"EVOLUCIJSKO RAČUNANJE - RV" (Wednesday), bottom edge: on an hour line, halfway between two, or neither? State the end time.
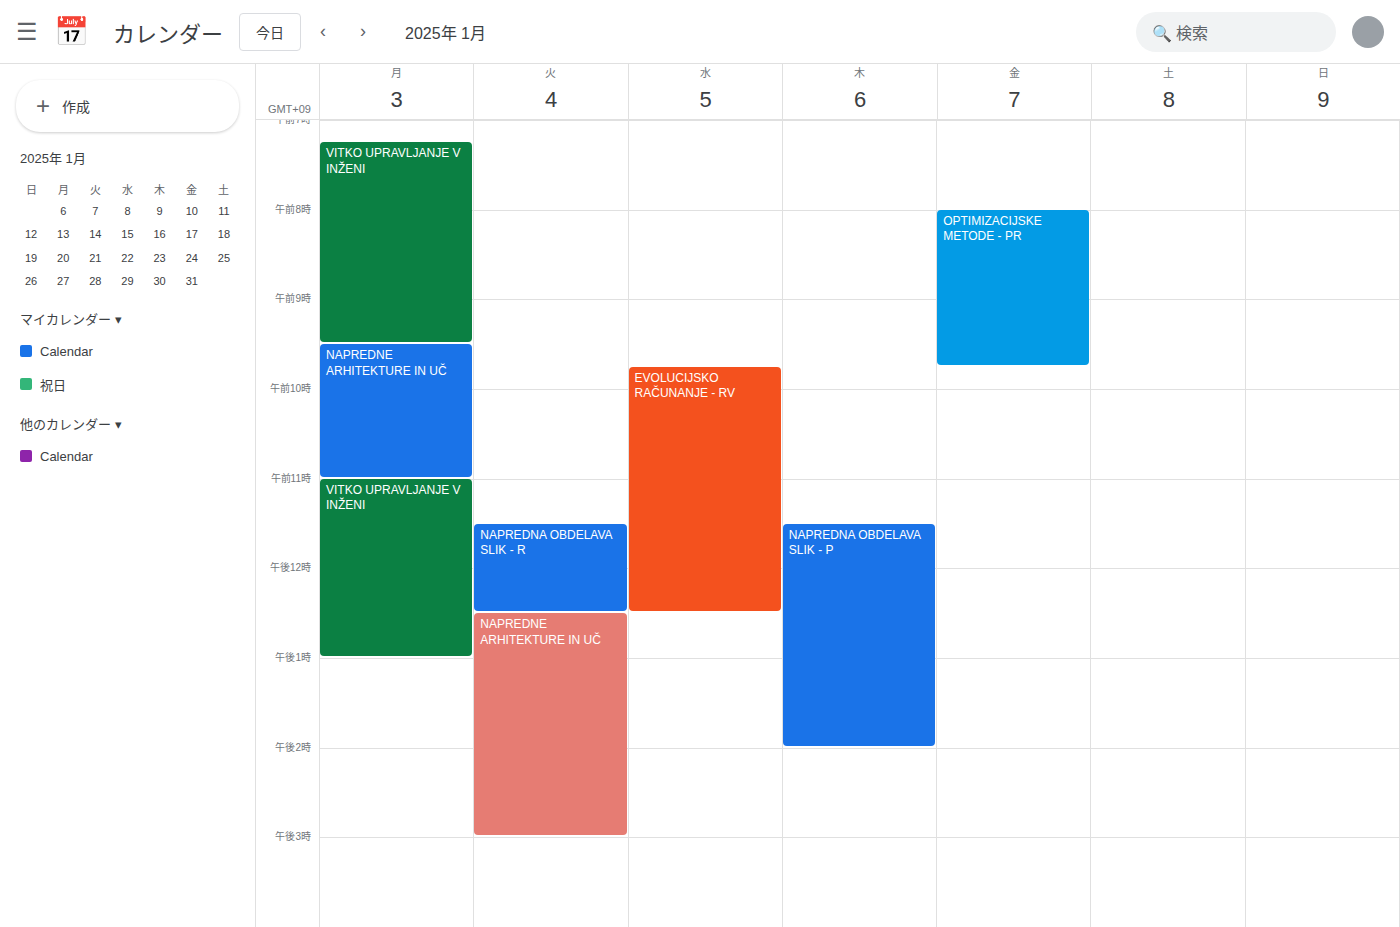
12:30 PM -- halfway between the 12 PM and 1 PM lines.